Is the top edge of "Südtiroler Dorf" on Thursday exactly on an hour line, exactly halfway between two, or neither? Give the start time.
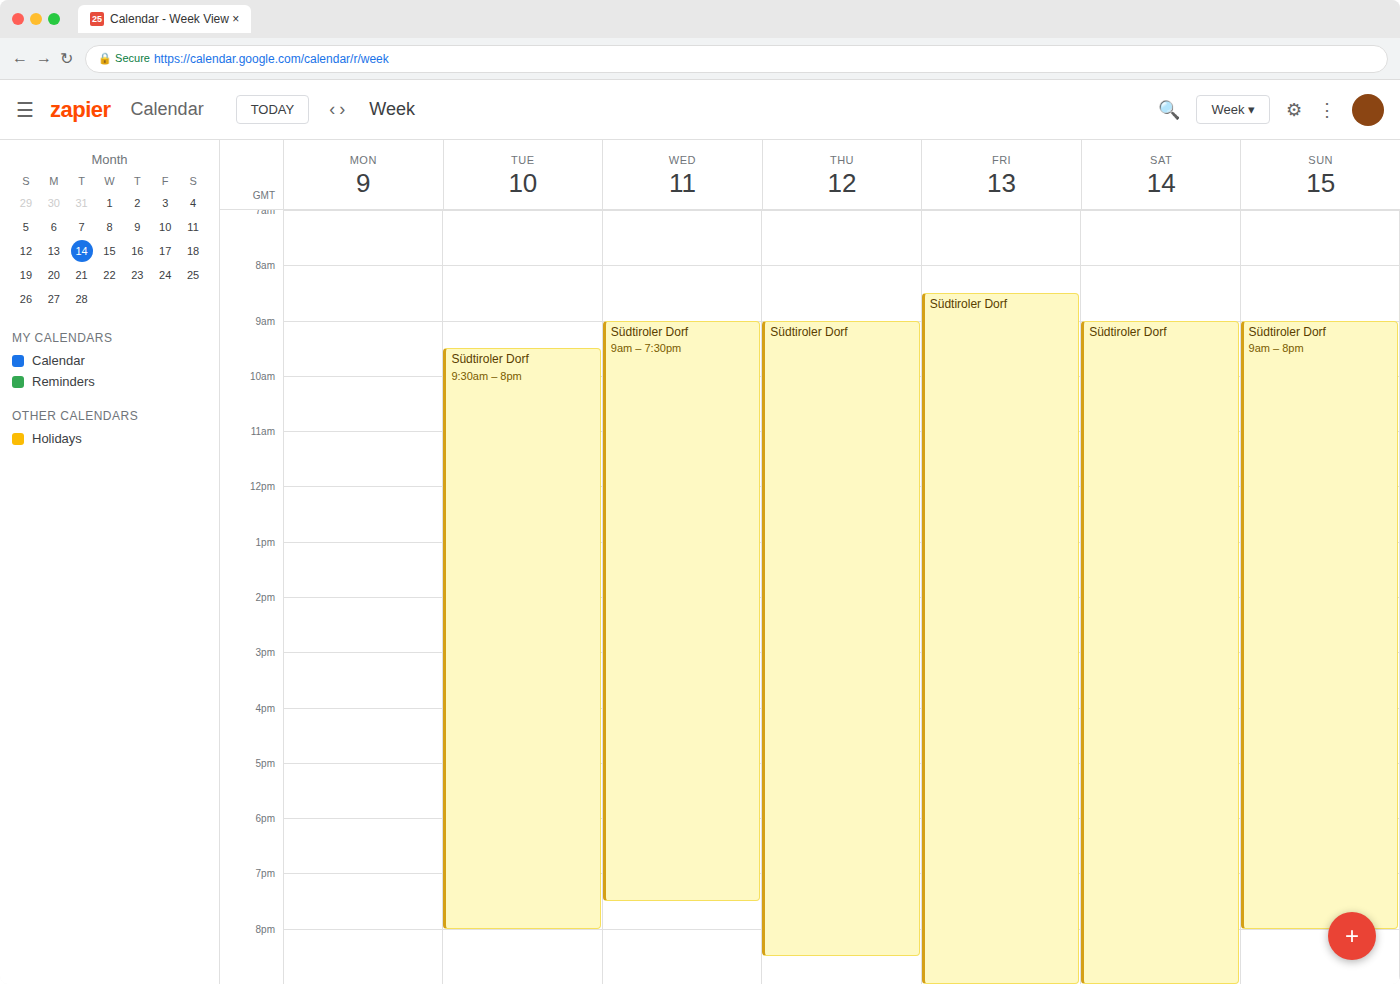
09:00 -- exactly on the 09:00 line.